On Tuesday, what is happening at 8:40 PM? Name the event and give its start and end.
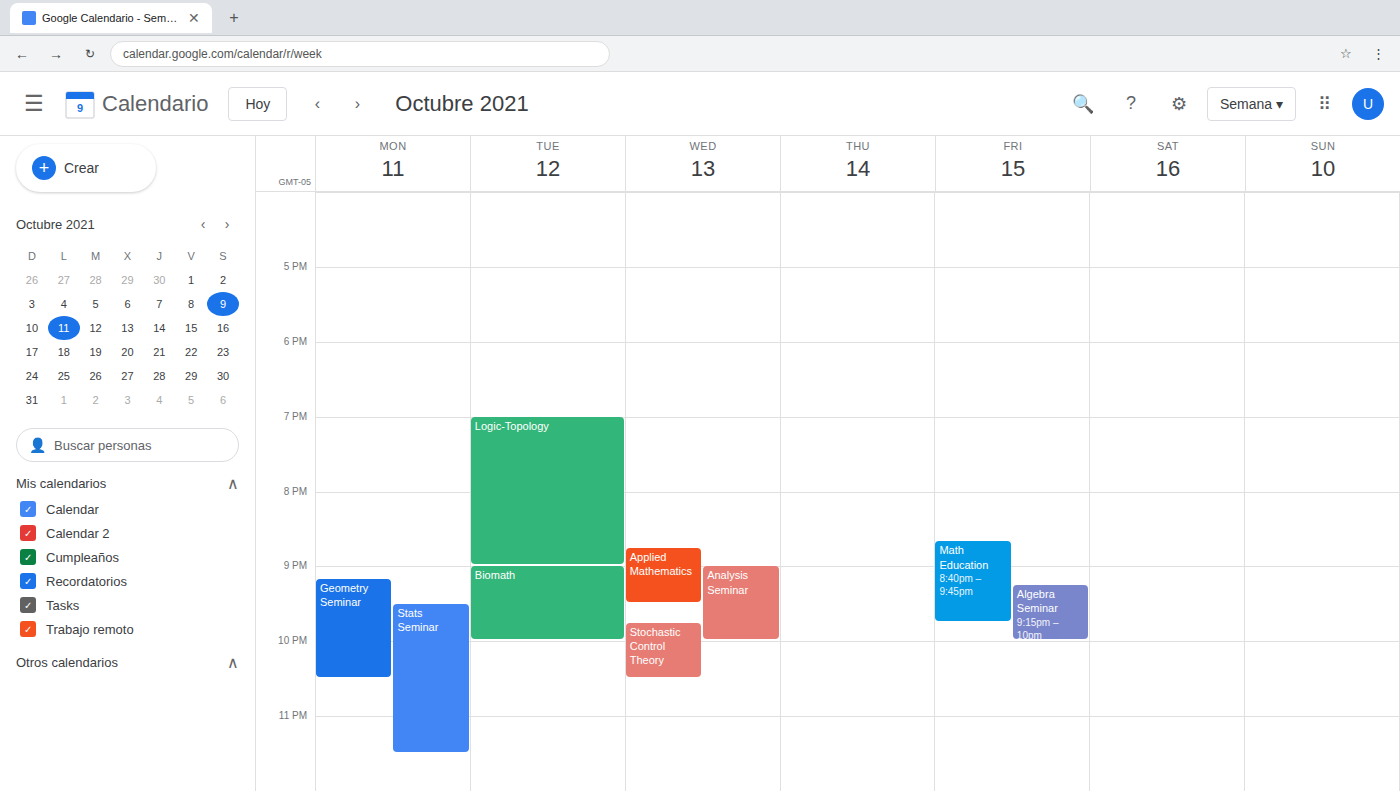
"Logic-Topology", 7:00 PM to 9:00 PM